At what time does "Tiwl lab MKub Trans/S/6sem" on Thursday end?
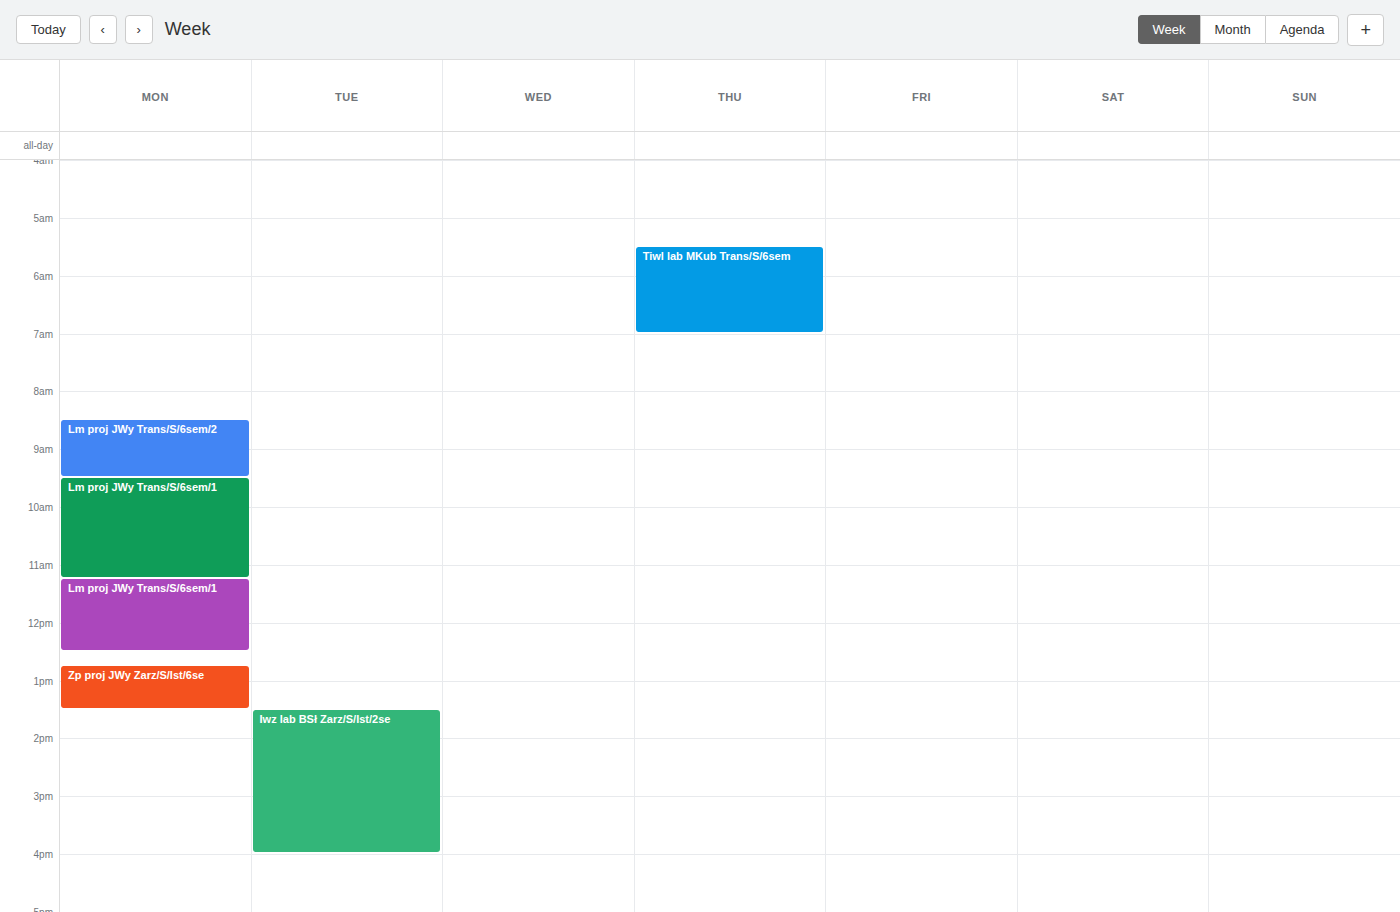
7:00 AM